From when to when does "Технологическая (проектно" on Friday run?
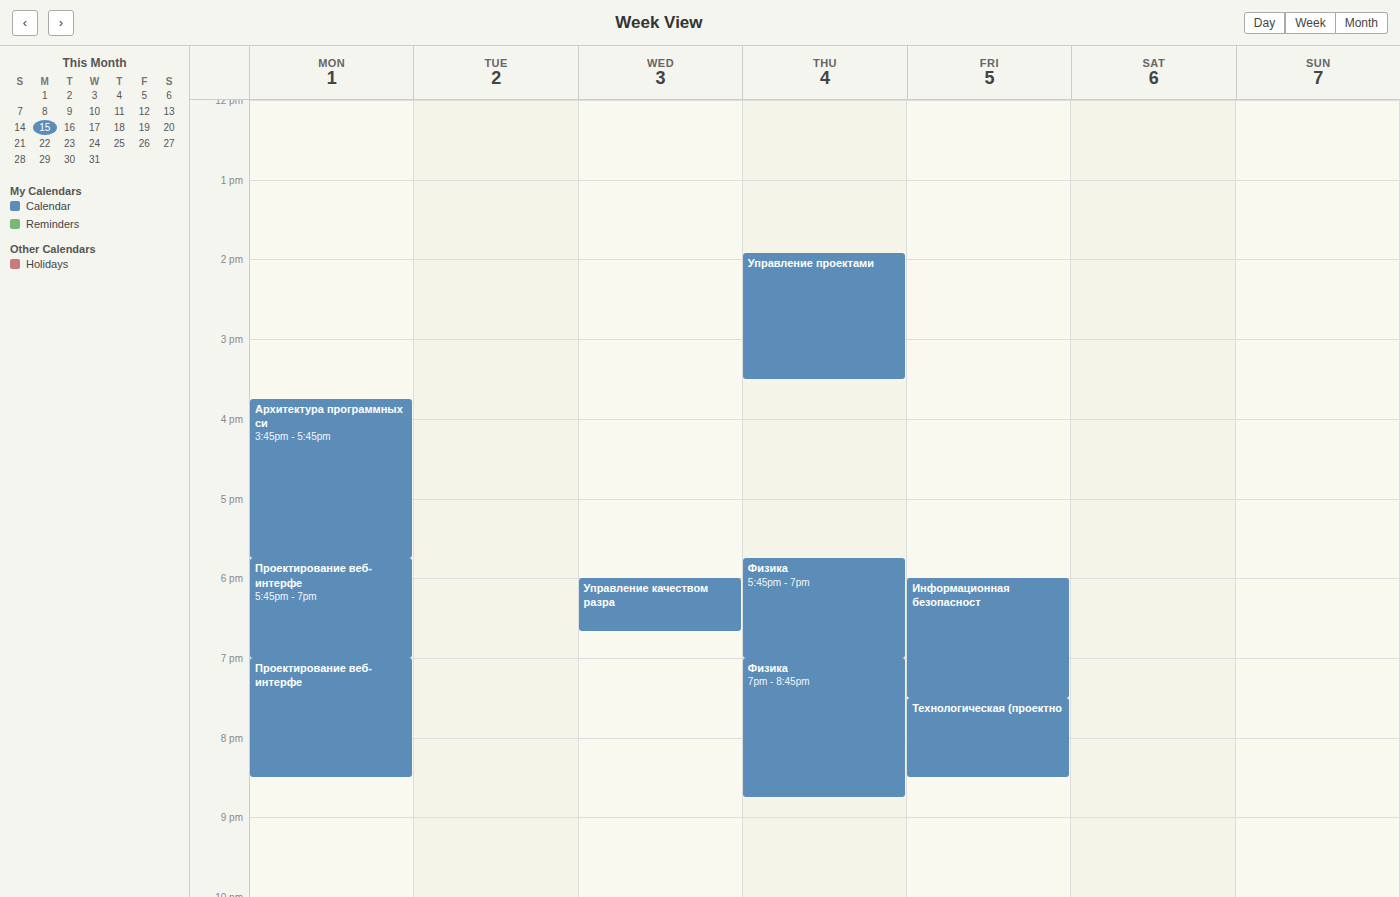
7:30 PM to 8:30 PM